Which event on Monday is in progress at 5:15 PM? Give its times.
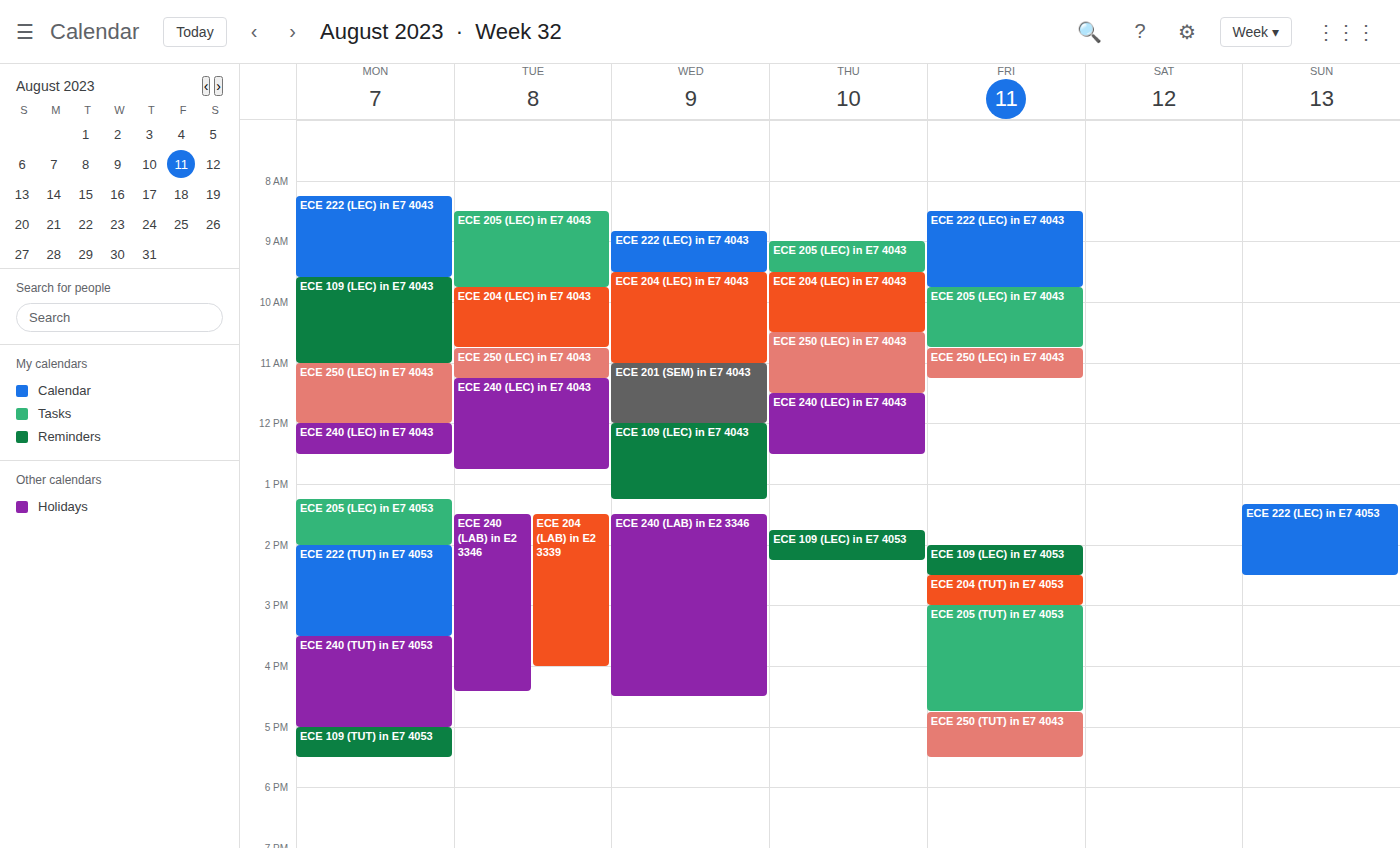
"ECE 109 (TUT) in E7 4053", 5:00 PM to 5:30 PM